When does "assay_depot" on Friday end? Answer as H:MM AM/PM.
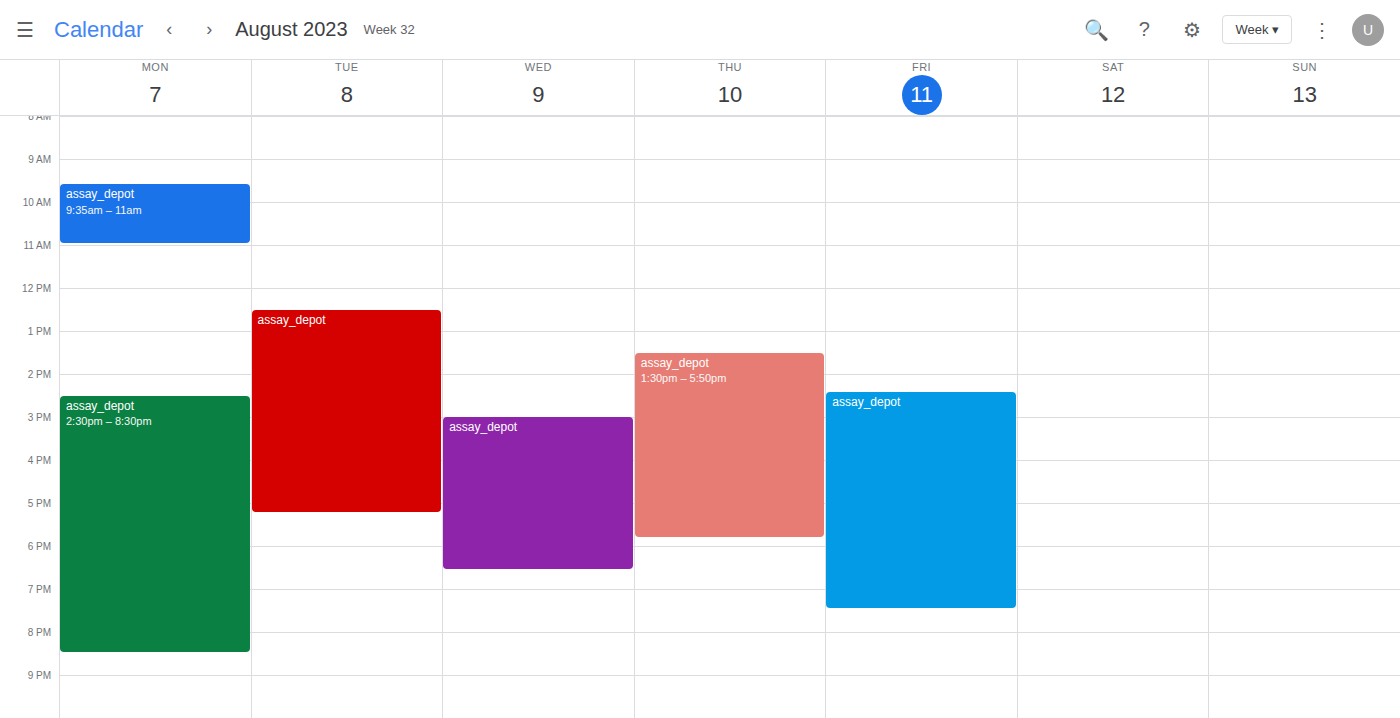
7:30 PM